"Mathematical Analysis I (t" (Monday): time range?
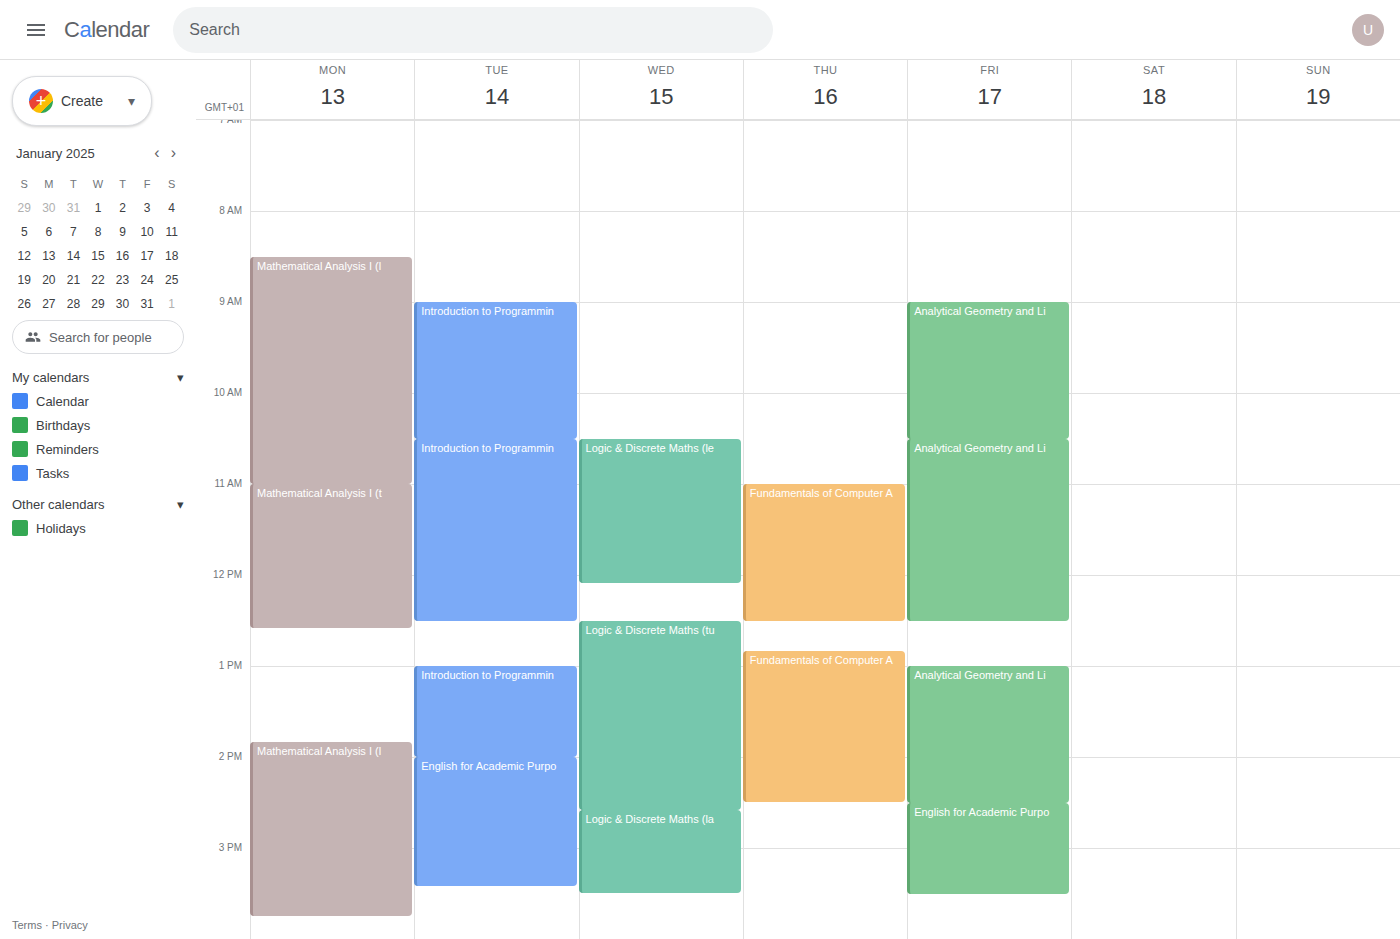
11:00 to 12:35